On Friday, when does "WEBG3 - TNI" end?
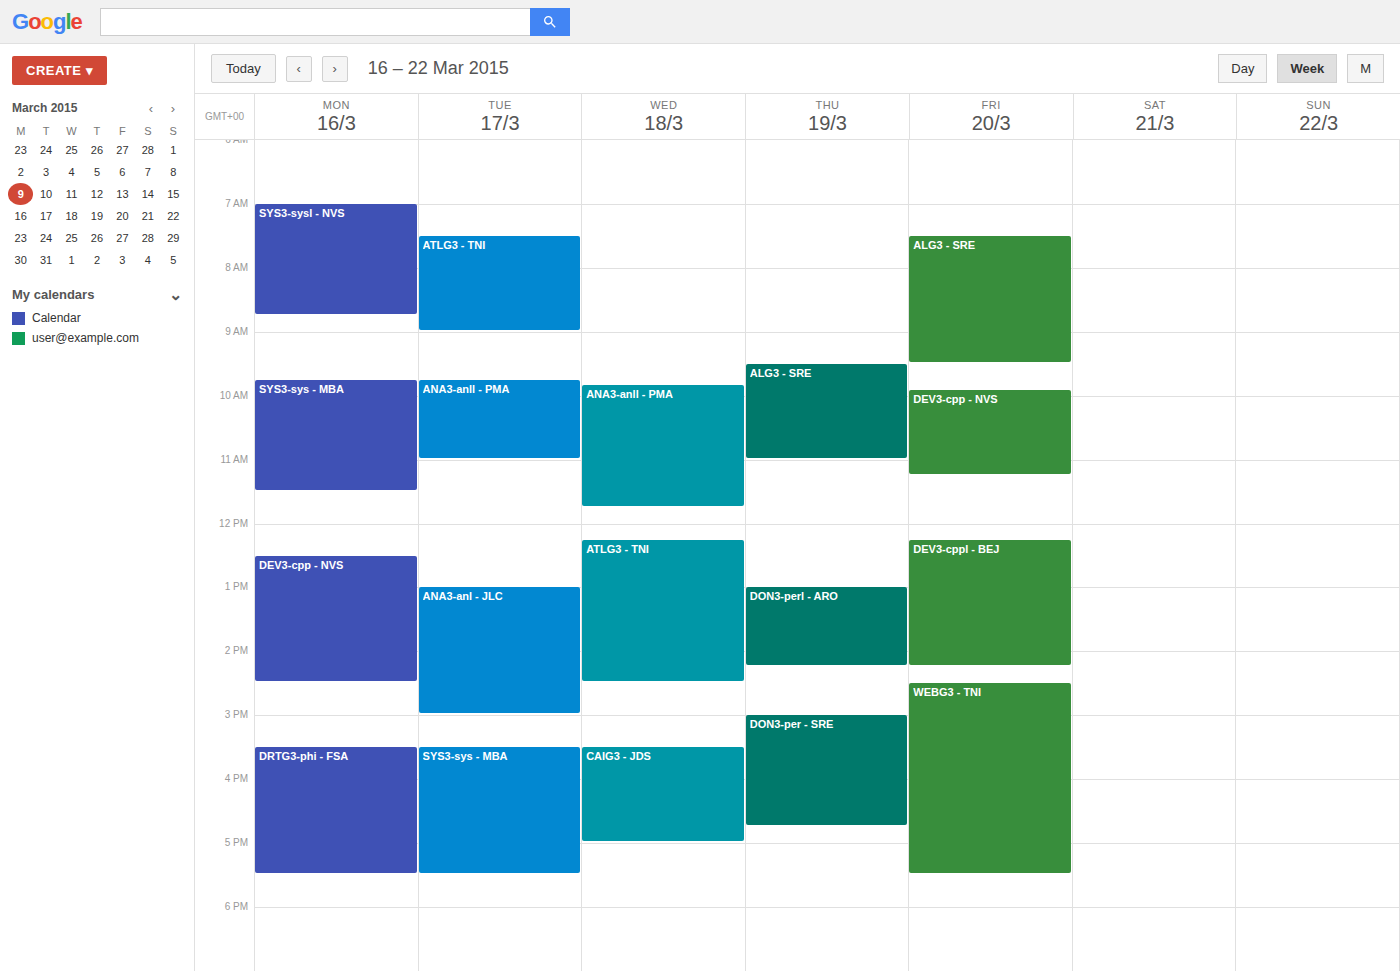
5:30 PM